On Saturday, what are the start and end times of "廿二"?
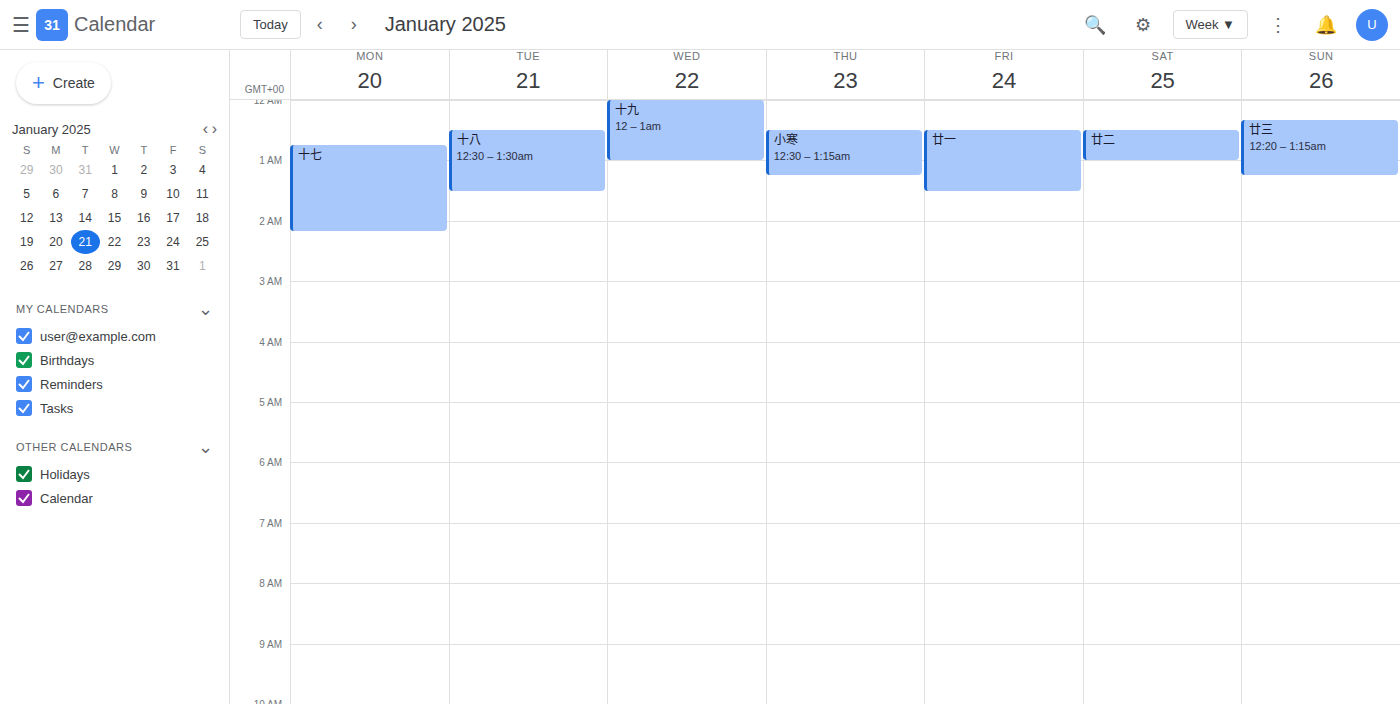
00:30 to 01:00